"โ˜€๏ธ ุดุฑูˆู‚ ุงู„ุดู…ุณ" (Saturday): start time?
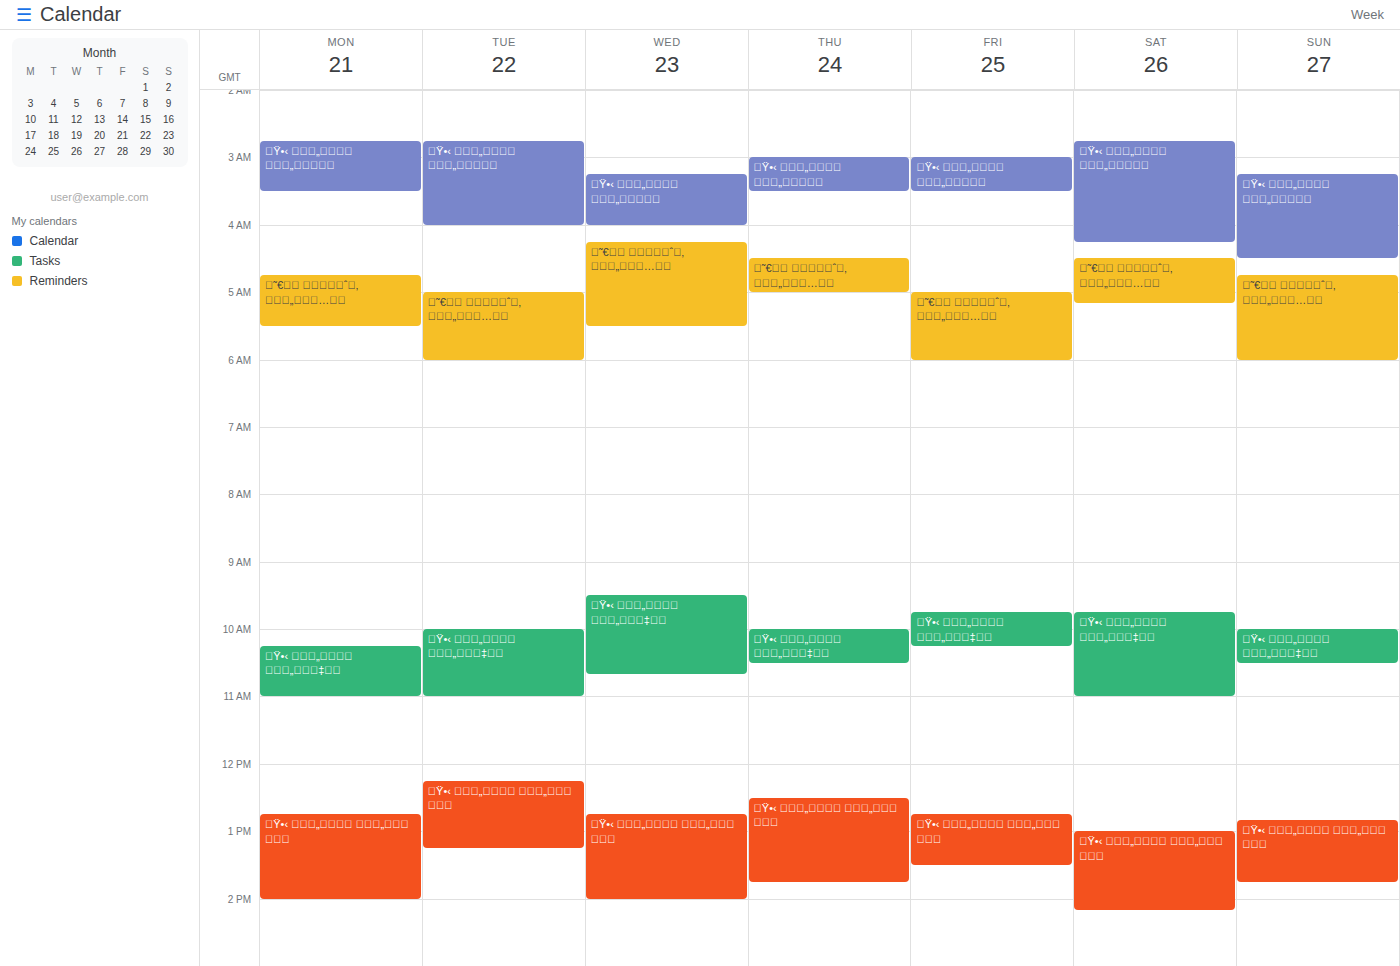
4:30 AM